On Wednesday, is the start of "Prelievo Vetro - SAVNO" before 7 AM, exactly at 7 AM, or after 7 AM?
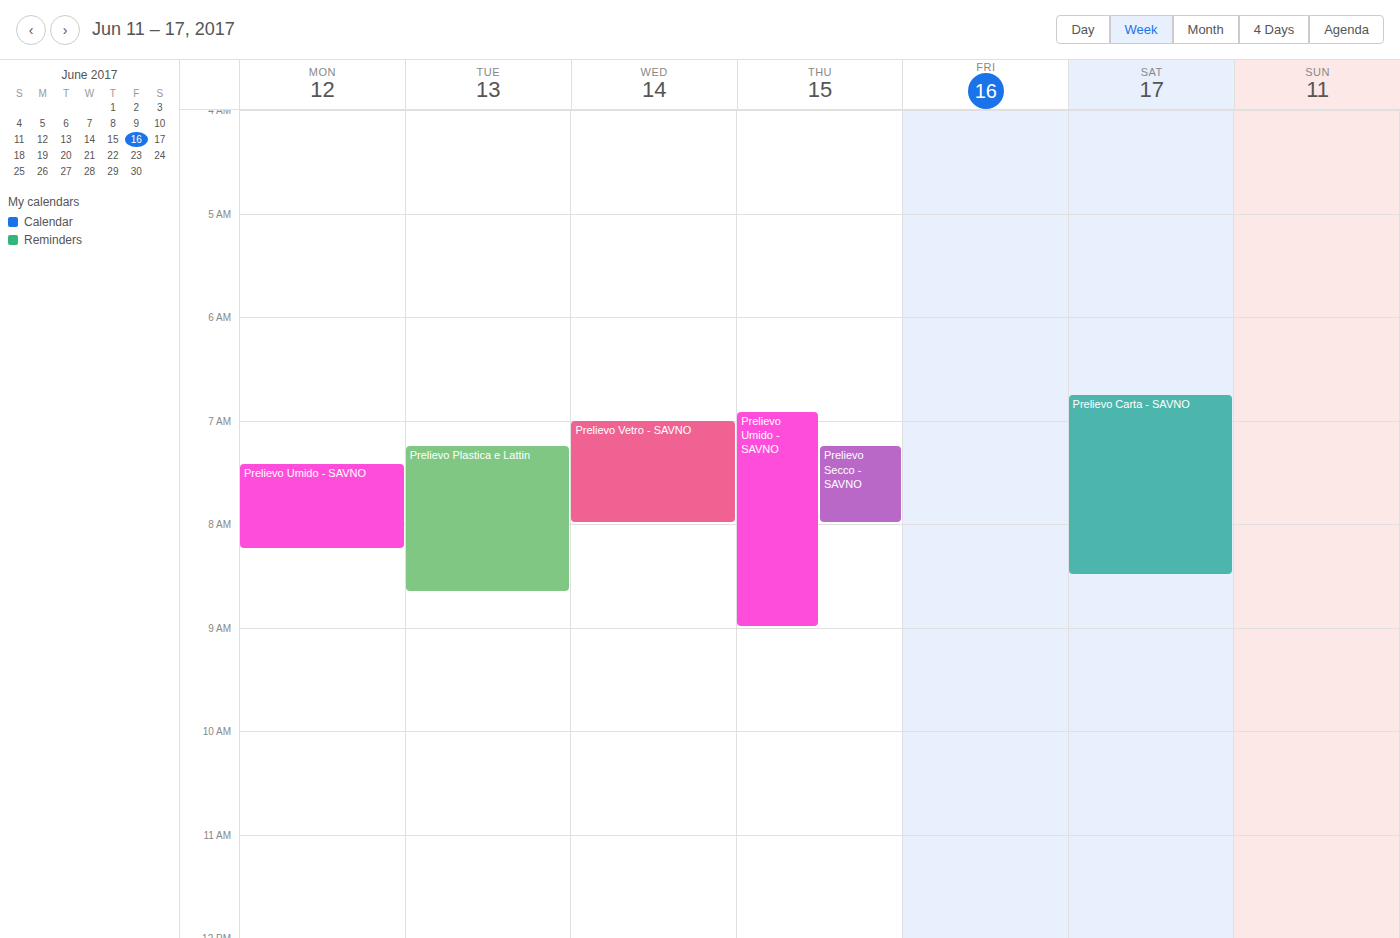
7:00 AM -- exactly at 7 AM, on the 7 AM line.